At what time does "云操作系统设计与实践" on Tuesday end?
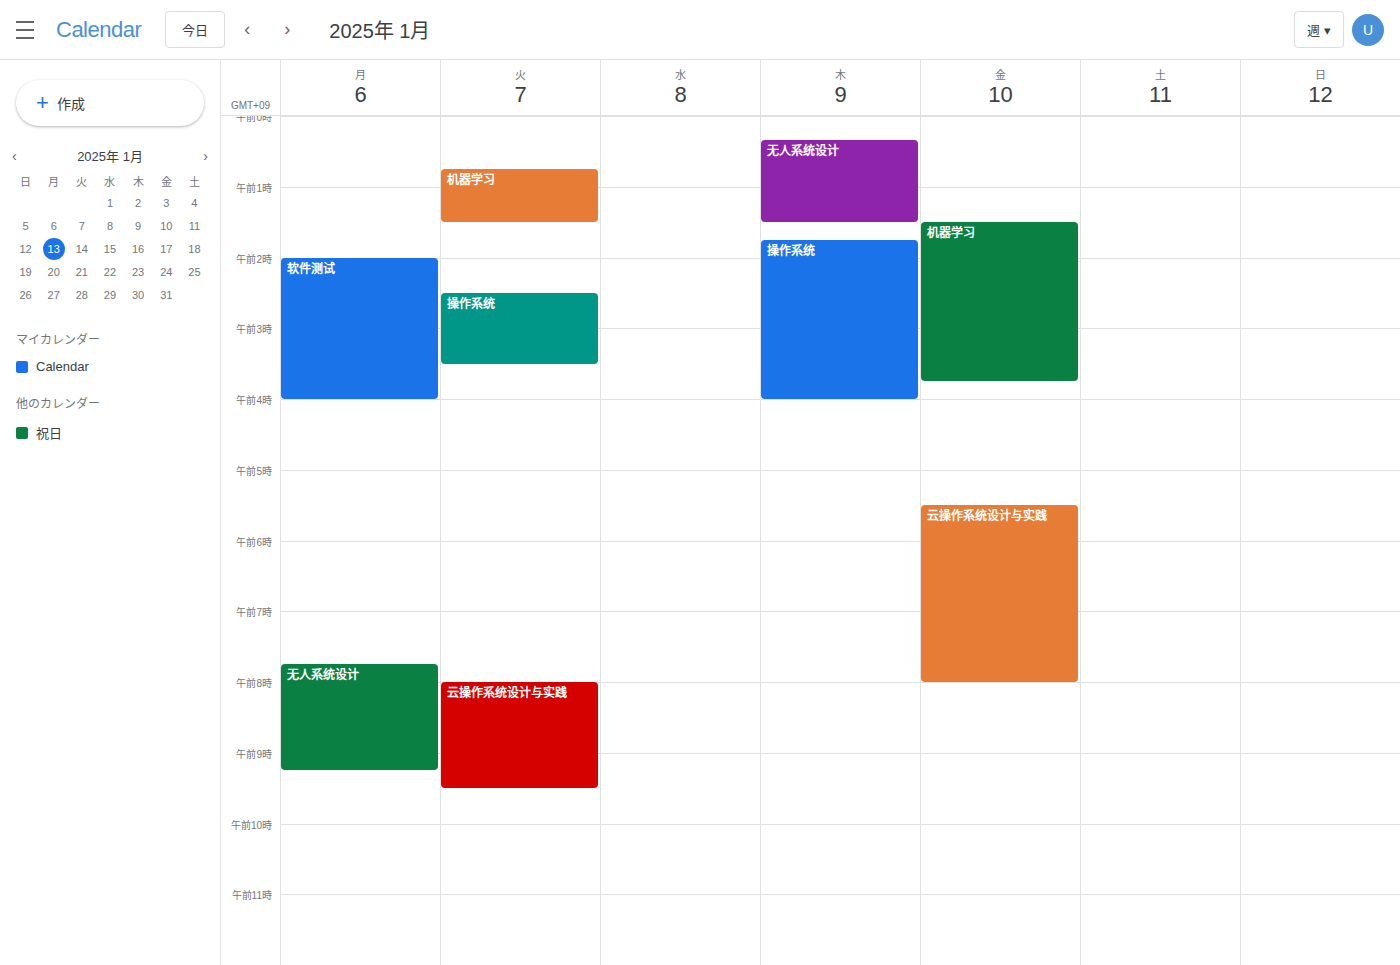
9:30 AM